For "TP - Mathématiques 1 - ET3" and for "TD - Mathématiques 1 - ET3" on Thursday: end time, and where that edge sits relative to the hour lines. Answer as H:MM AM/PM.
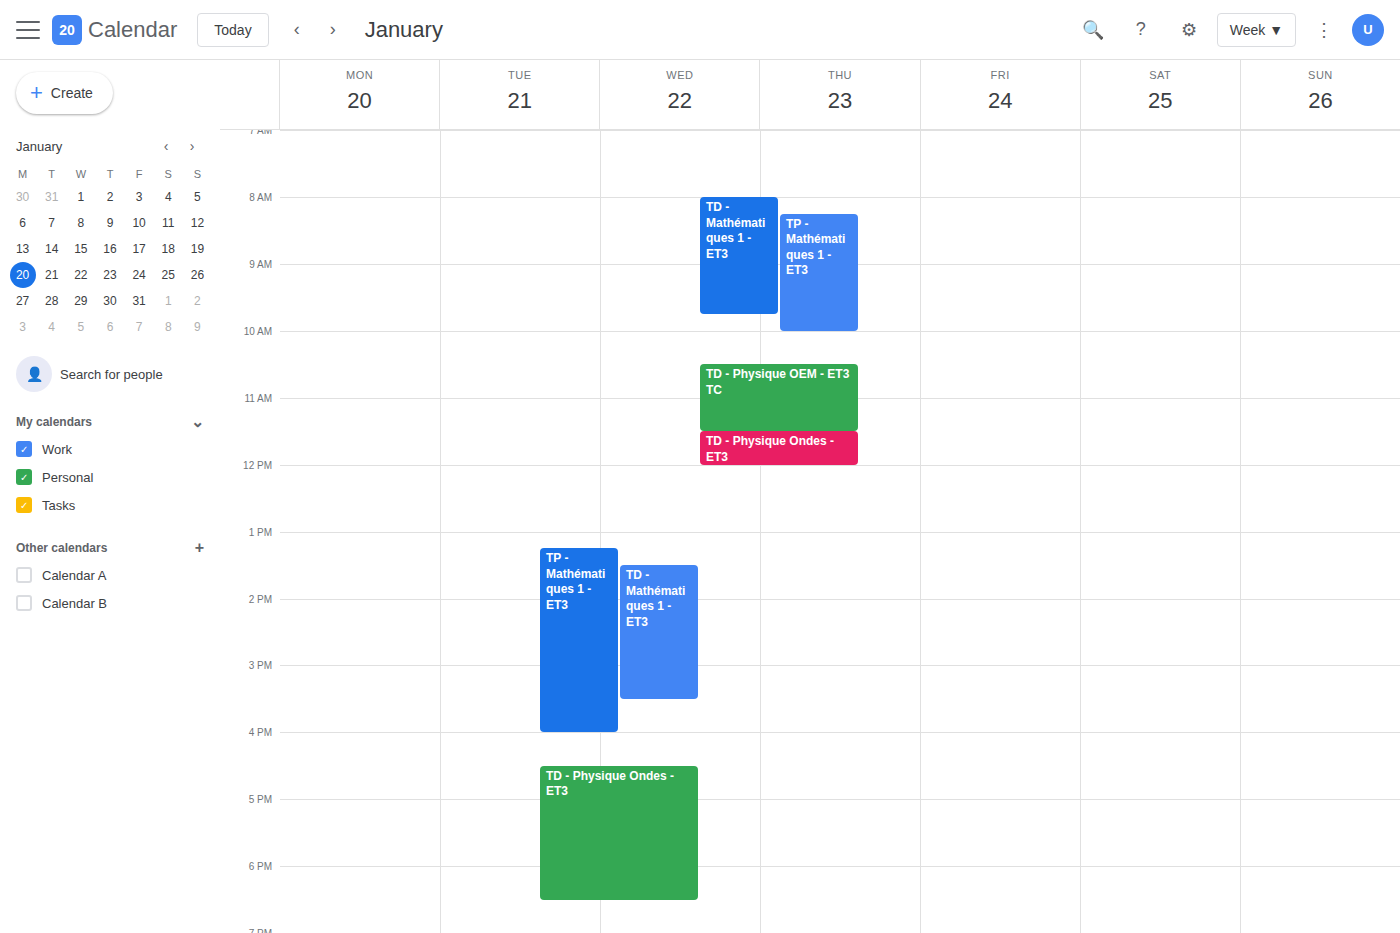
"TP - Mathématiques 1 - ET3": 10:00 AM, exactly on the 10 AM line. "TD - Mathématiques 1 - ET3": 9:45 AM, neither: three quarters of the way from the 9 AM line to the 10 AM line.